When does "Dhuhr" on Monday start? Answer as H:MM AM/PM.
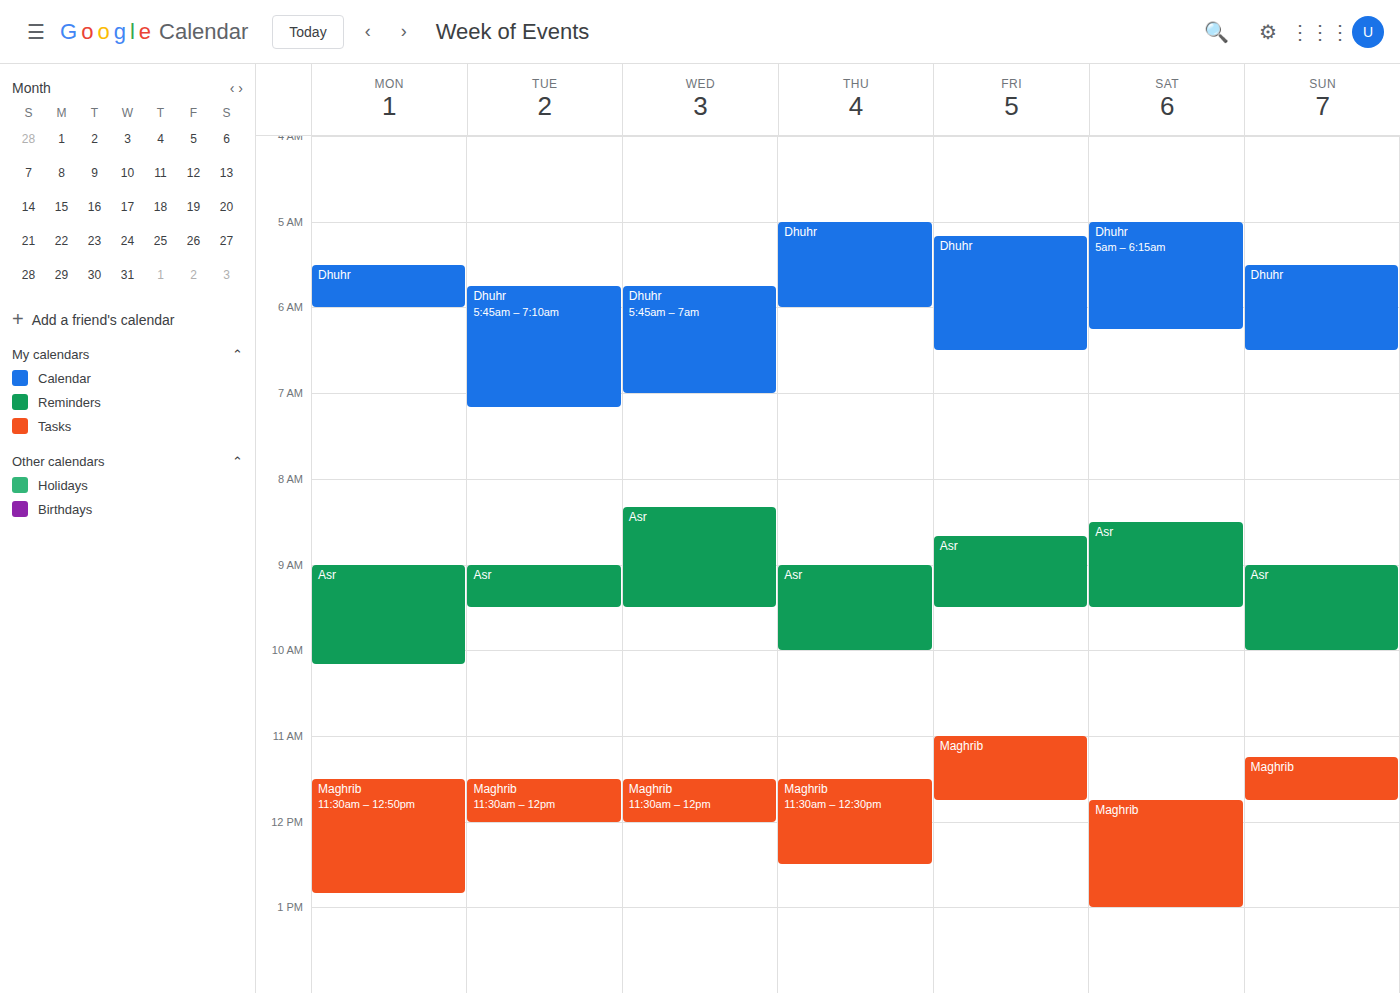
5:30 AM